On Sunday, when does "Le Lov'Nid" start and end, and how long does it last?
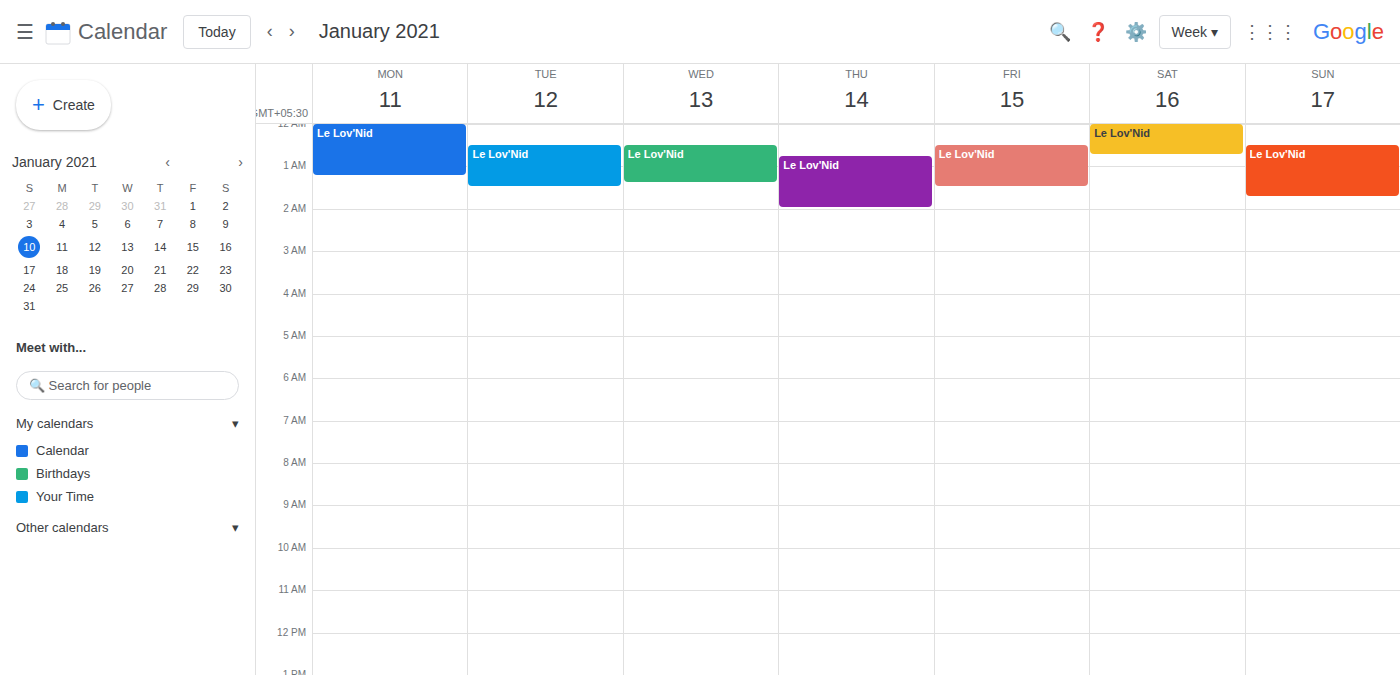
12:30 AM to 1:45 AM, 1 hour 15 minutes